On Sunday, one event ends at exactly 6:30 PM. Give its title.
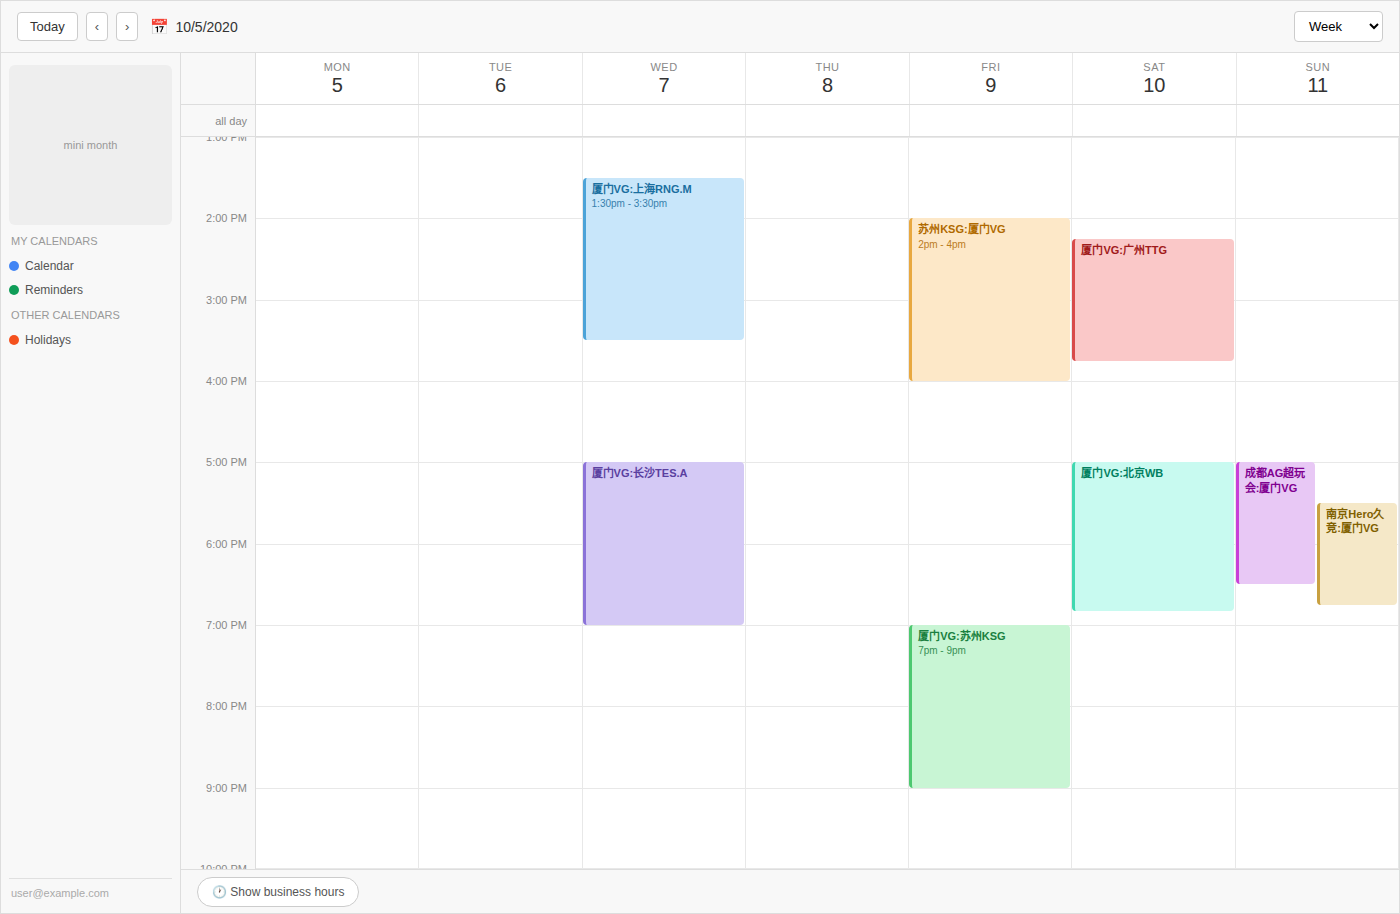
"成都AG超玩会:厦门VG"